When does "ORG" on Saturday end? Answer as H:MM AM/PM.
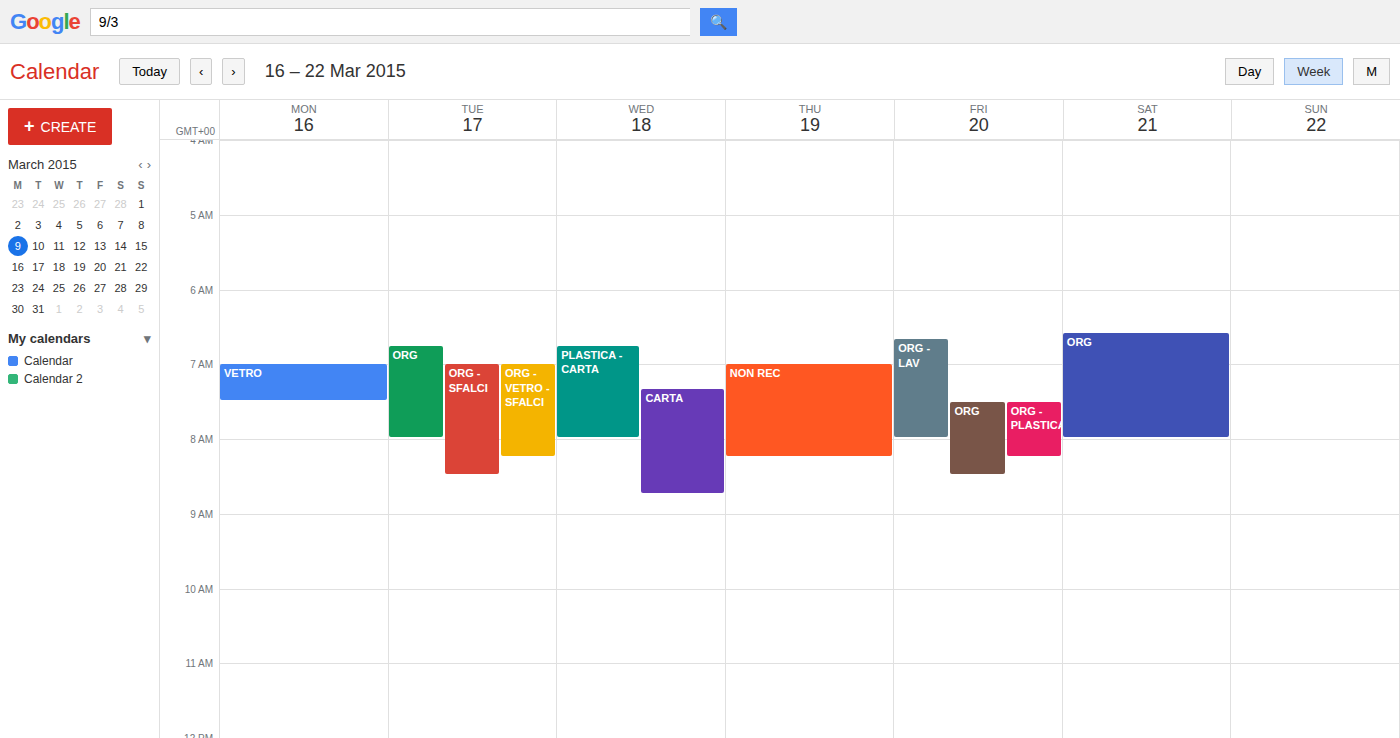
8:00 AM